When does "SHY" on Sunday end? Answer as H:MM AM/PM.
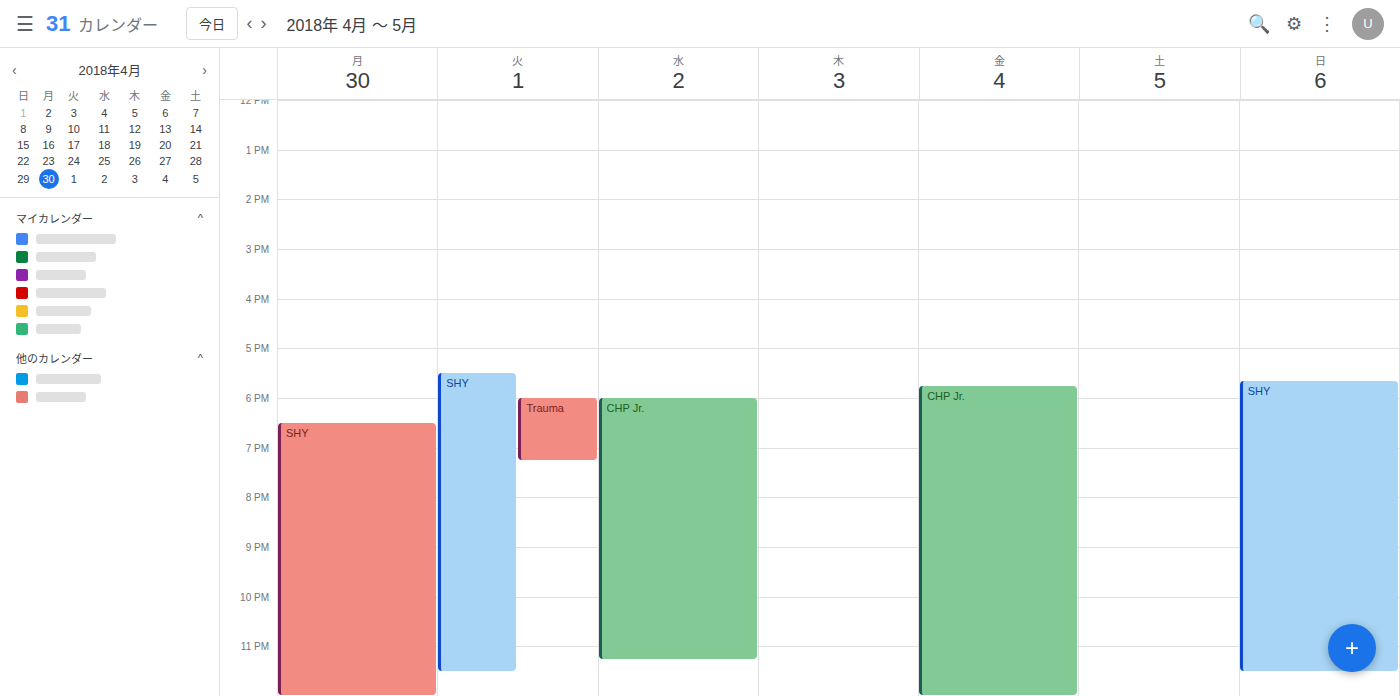
11:30 PM